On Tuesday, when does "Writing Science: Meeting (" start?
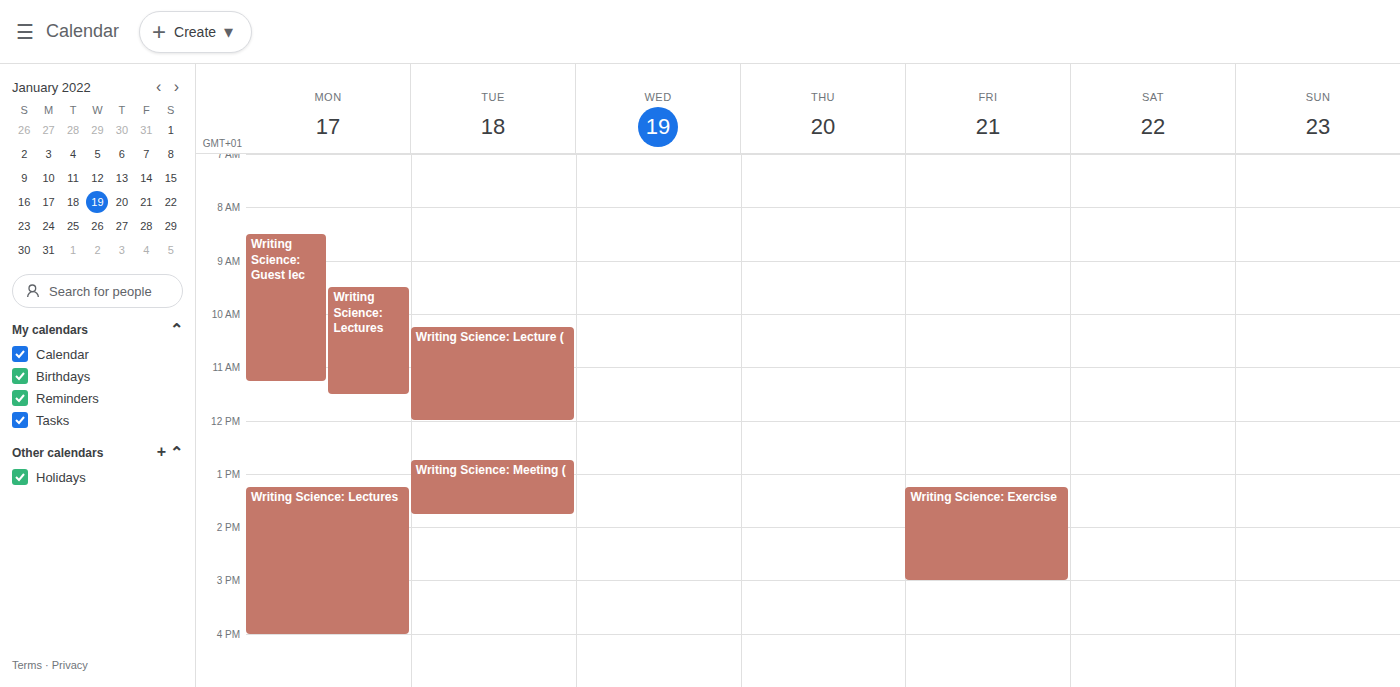
12:45 PM